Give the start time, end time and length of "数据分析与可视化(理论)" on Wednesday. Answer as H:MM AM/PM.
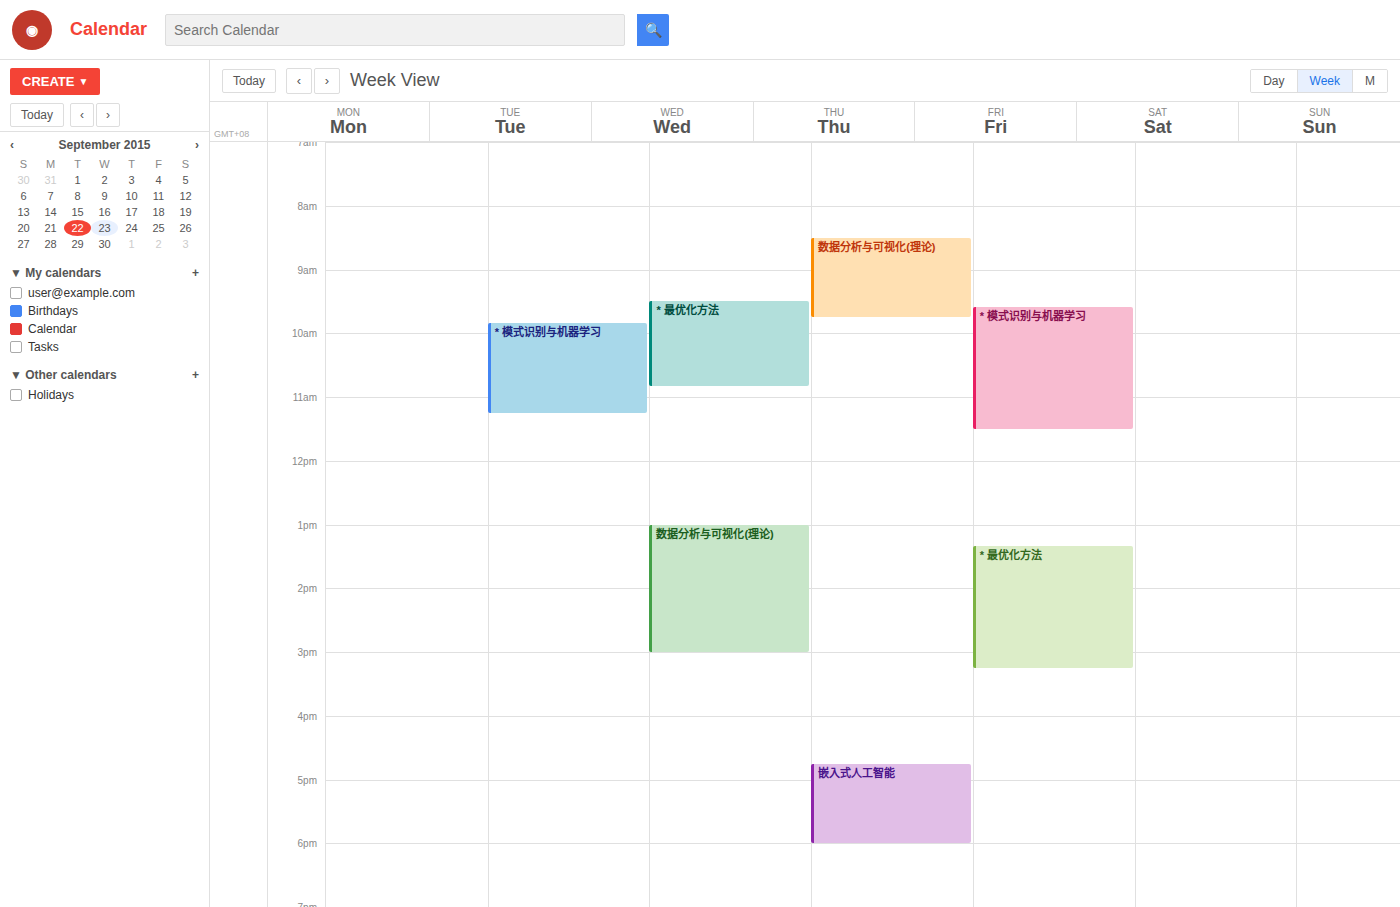
1:00 PM to 3:00 PM, 2 hours